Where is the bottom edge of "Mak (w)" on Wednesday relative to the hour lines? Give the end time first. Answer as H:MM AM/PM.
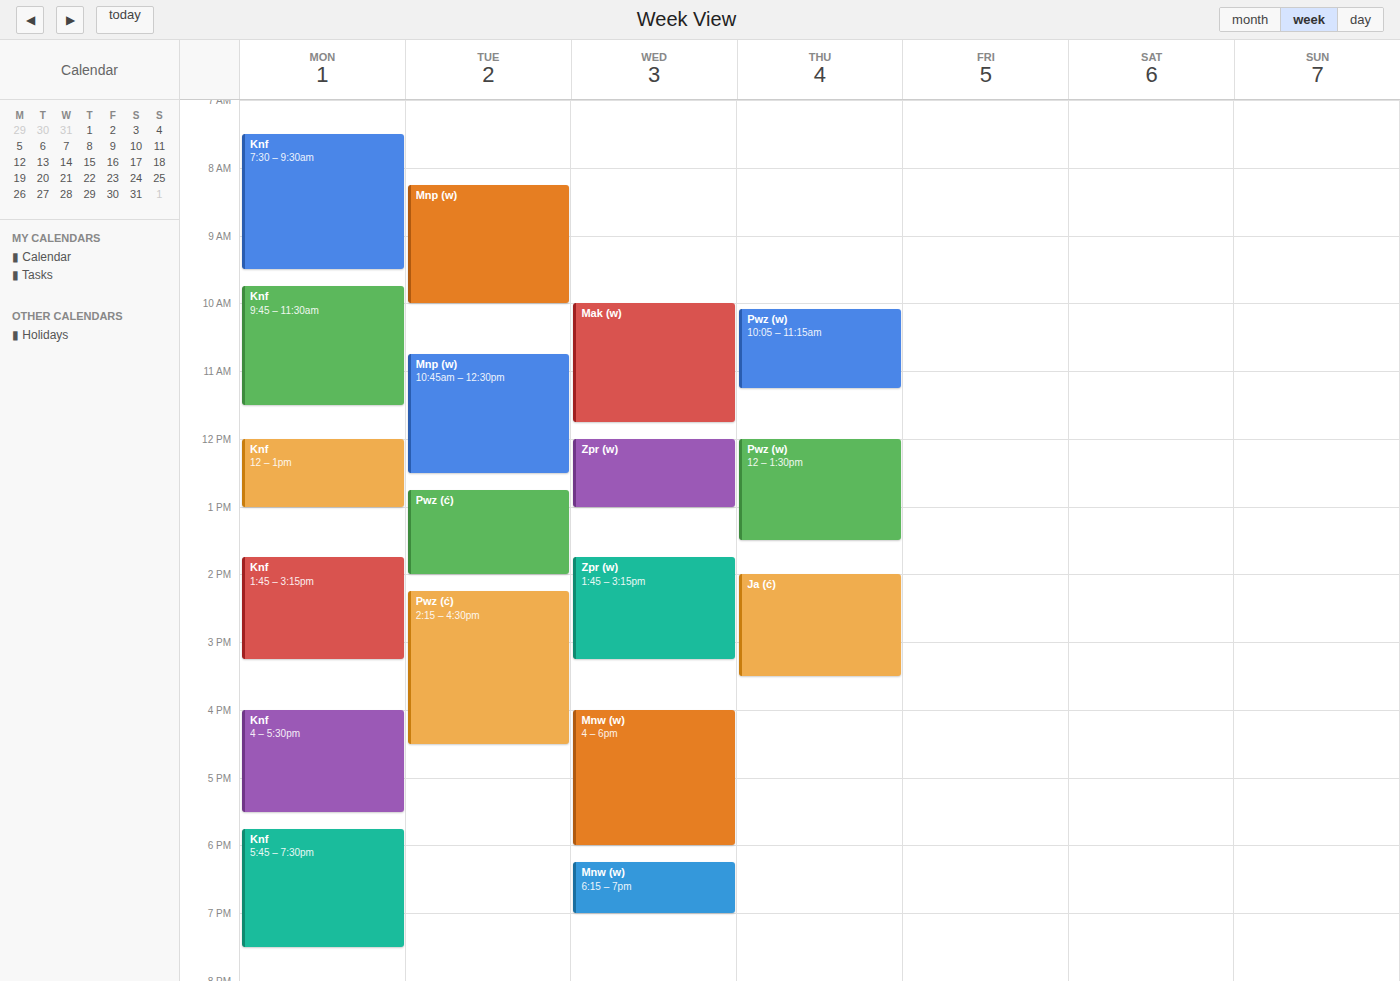
11:45 AM -- neither: three quarters of the way from the 11 AM line to the 12 PM line.